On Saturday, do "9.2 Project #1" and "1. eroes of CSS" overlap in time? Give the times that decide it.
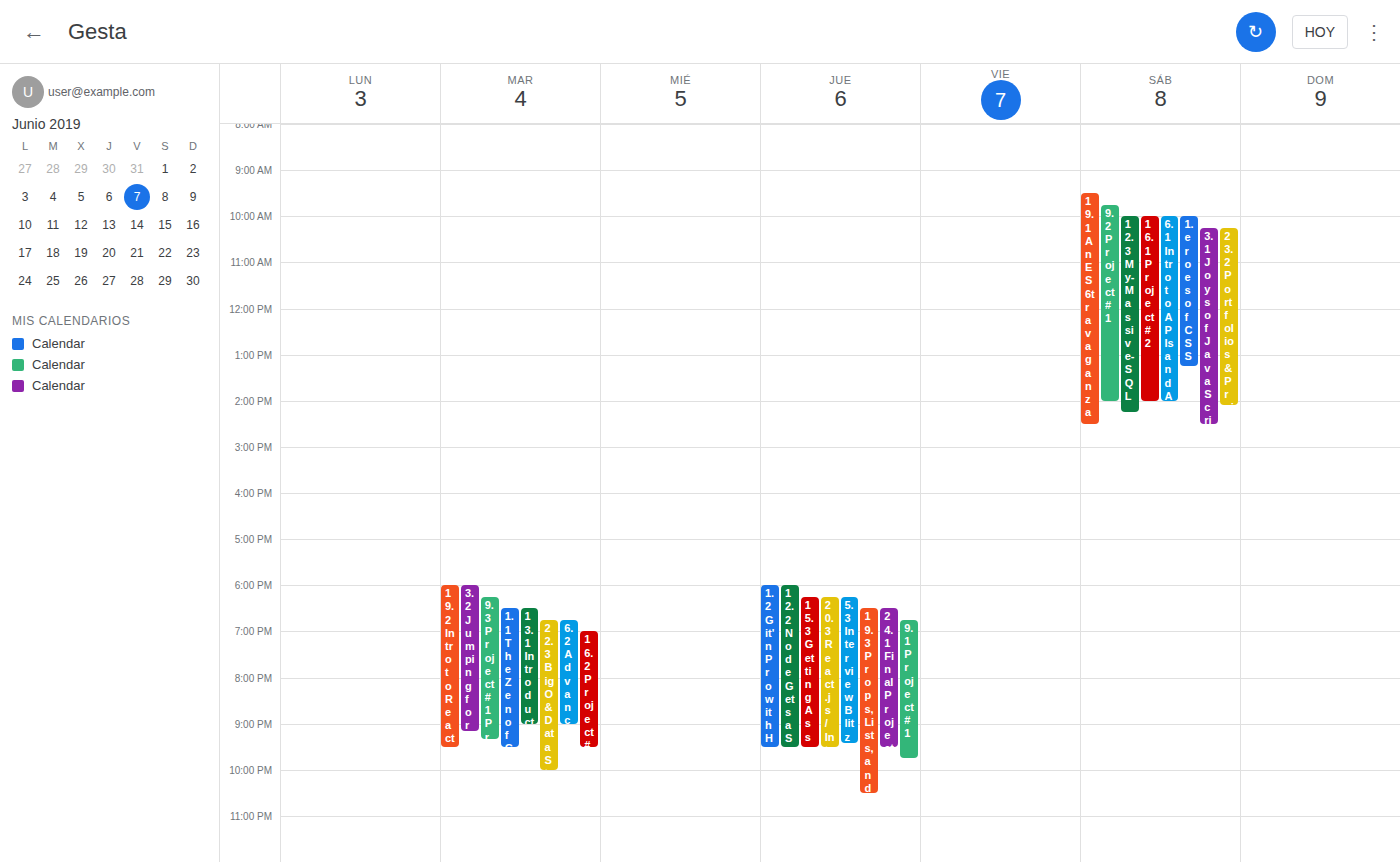
"1. eroes of CSS" runs 10:00 to 13:15, inside "9.2 Project #1" -- they overlap.